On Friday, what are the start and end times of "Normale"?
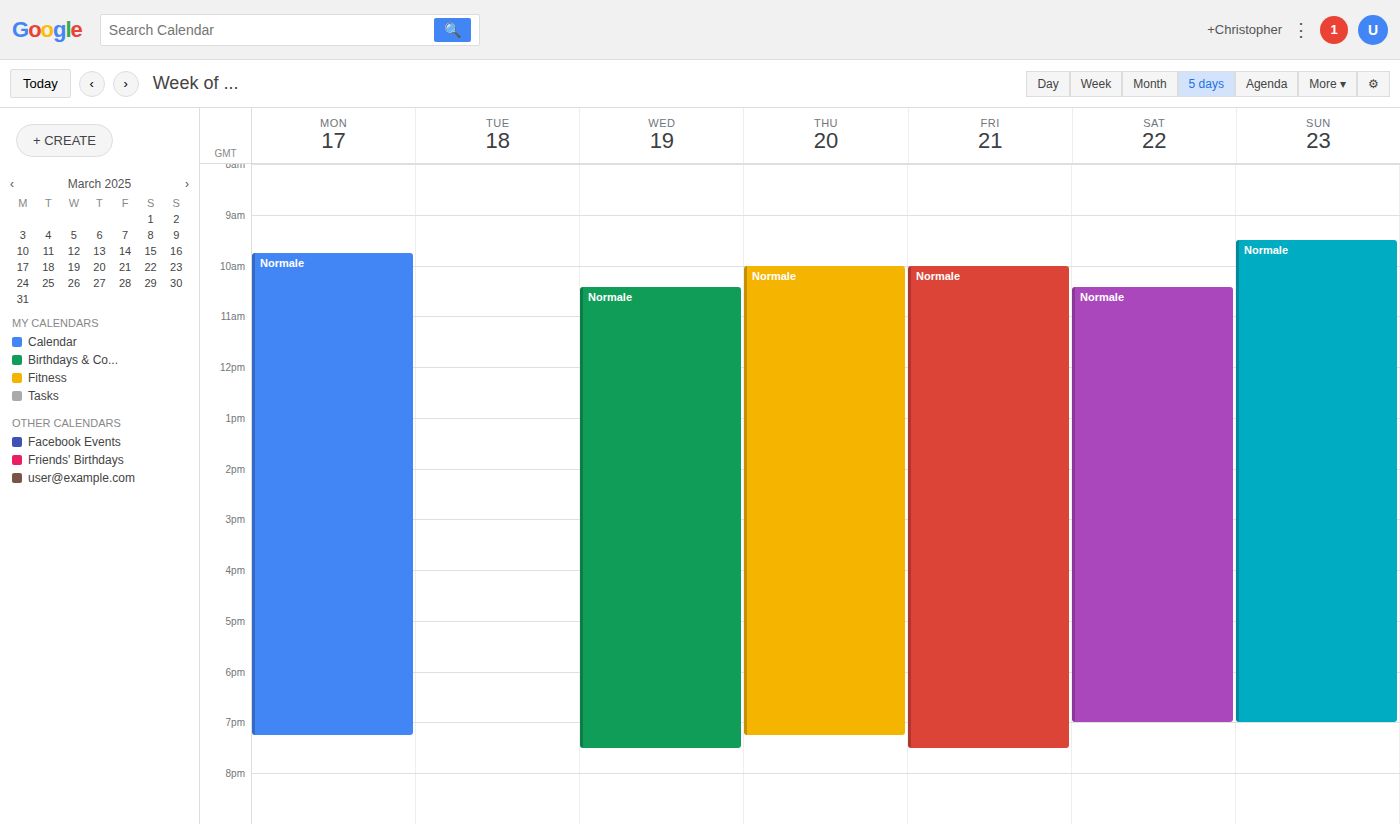
10:00 AM to 7:30 PM